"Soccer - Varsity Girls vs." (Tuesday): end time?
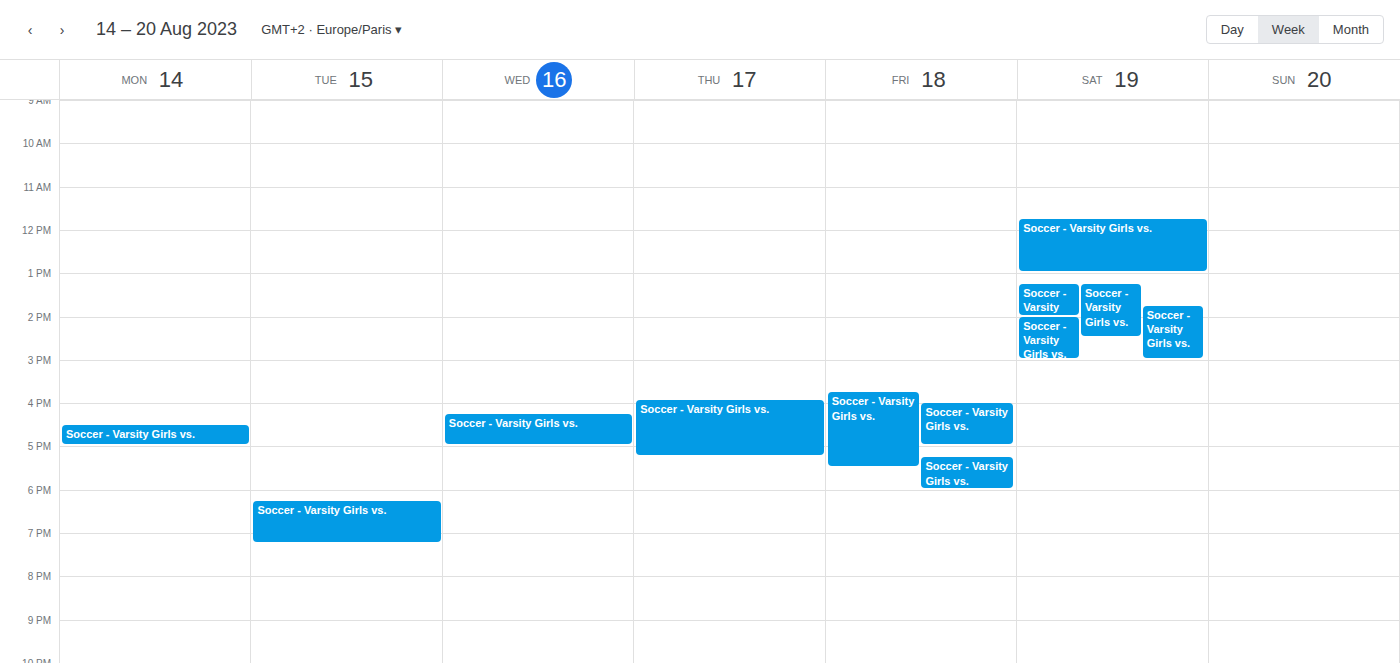
7:15 PM